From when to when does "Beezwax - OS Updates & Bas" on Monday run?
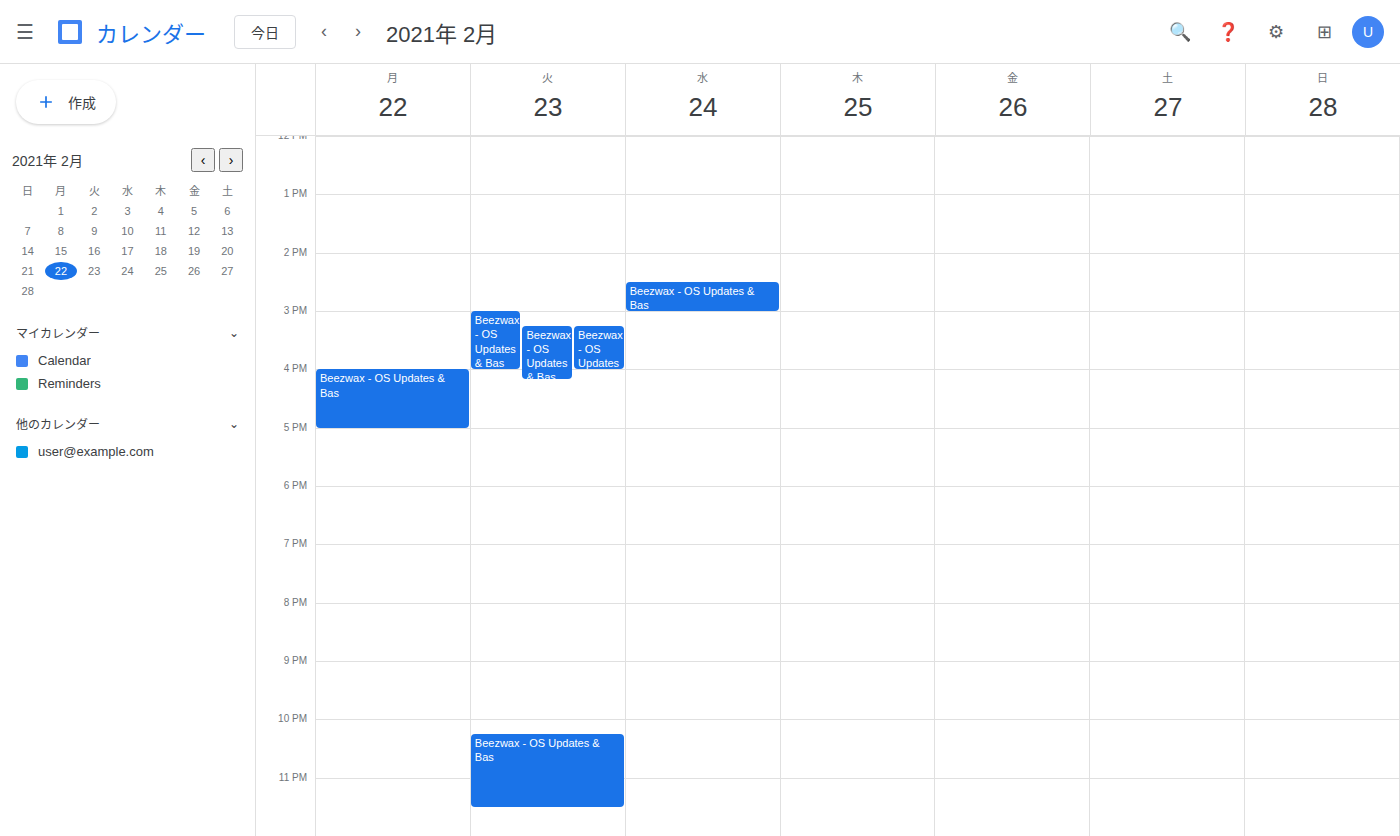
4:00 PM to 5:00 PM